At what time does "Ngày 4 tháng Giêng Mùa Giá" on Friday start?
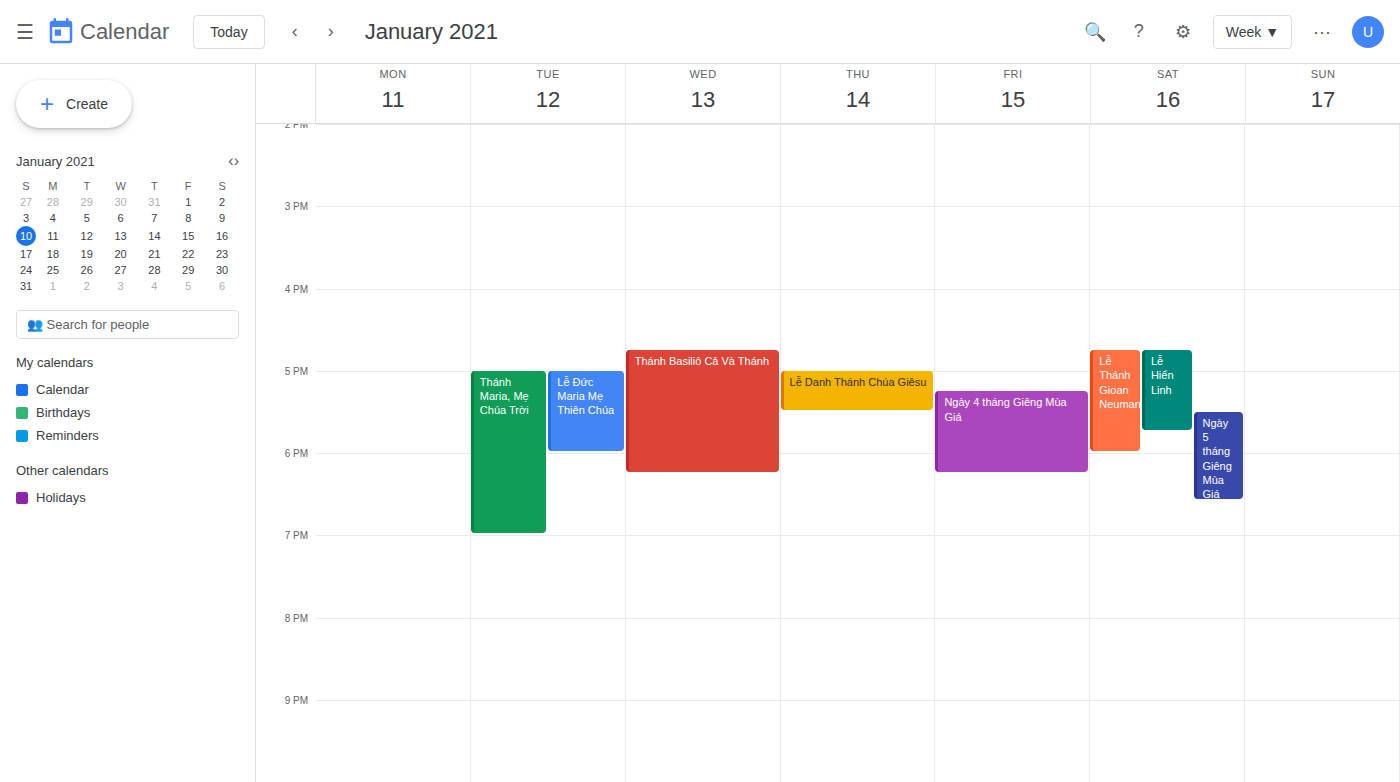
5:15 PM